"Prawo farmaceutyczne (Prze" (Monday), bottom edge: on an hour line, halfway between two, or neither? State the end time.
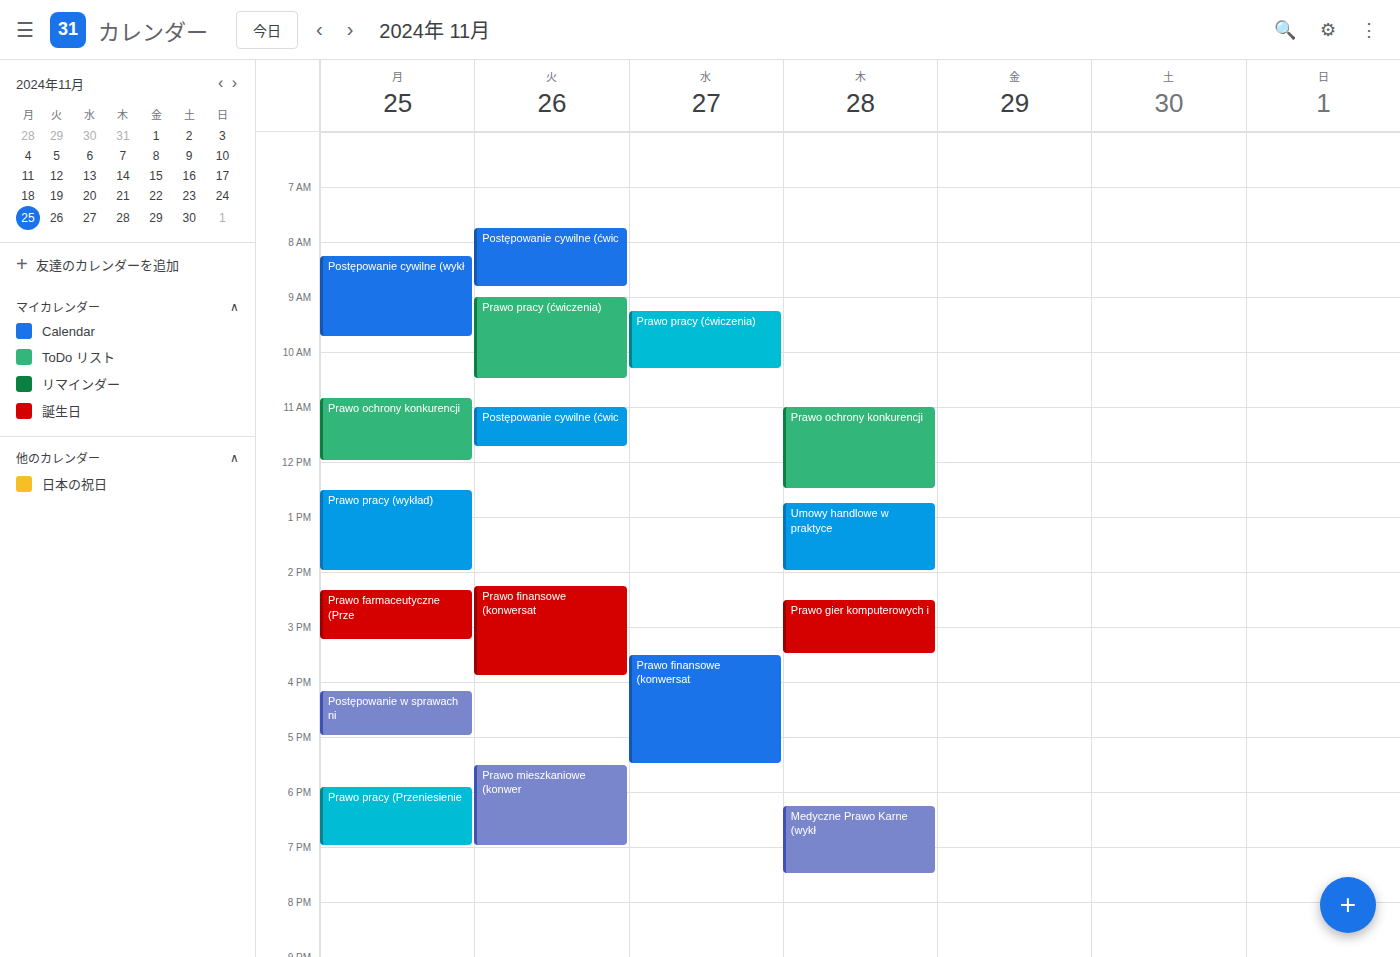
3:15 PM -- neither: a quarter of the way from the 3 PM line to the 4 PM line.